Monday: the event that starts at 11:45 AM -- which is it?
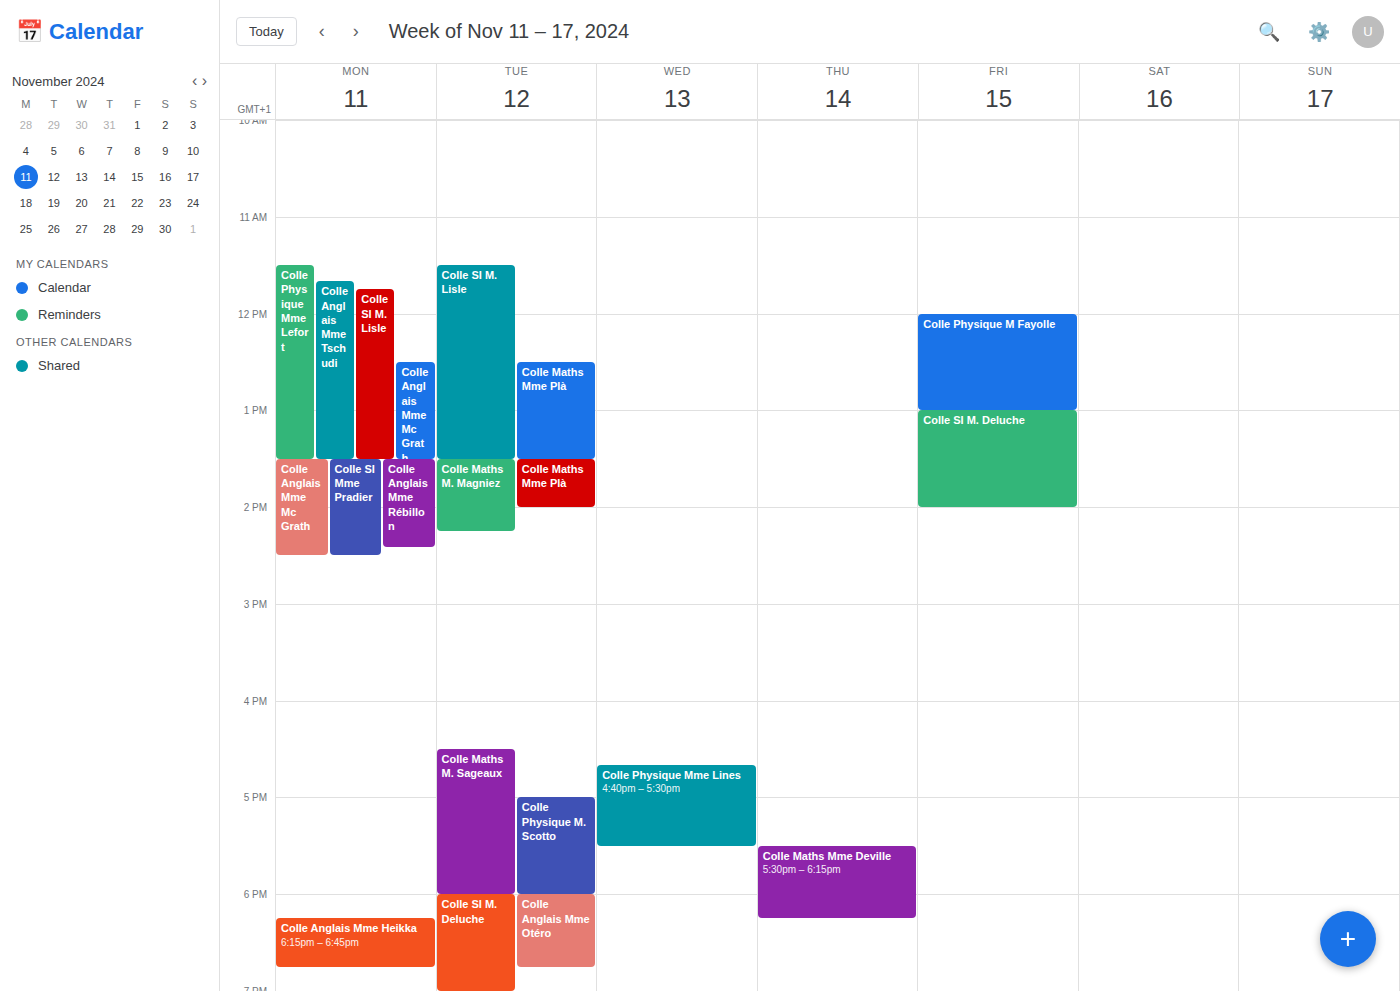
"Colle SI M. Lisle"